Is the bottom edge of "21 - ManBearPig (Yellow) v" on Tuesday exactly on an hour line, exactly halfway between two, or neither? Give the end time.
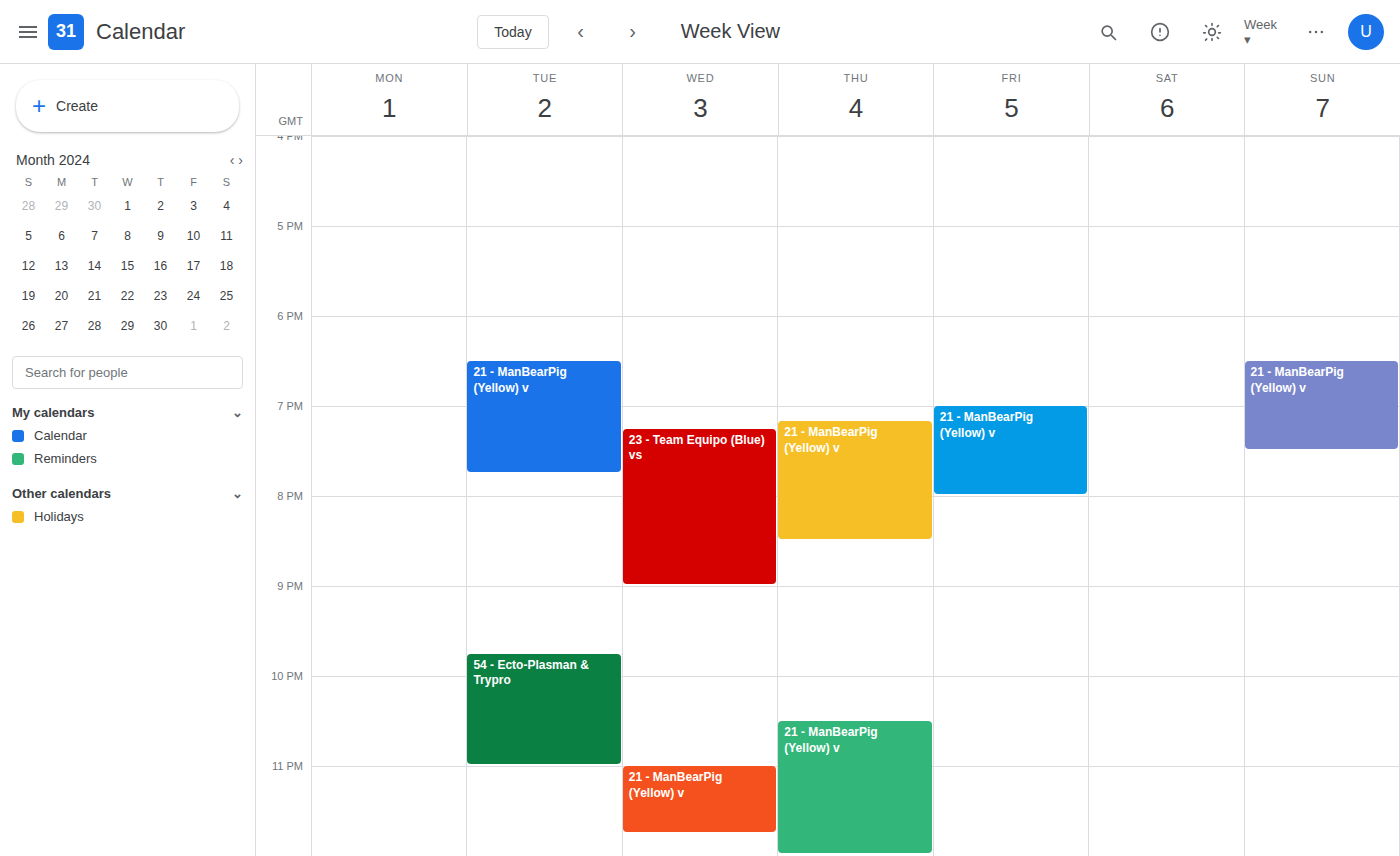
7:45 PM -- neither: three quarters of the way from the 7 PM line to the 8 PM line.